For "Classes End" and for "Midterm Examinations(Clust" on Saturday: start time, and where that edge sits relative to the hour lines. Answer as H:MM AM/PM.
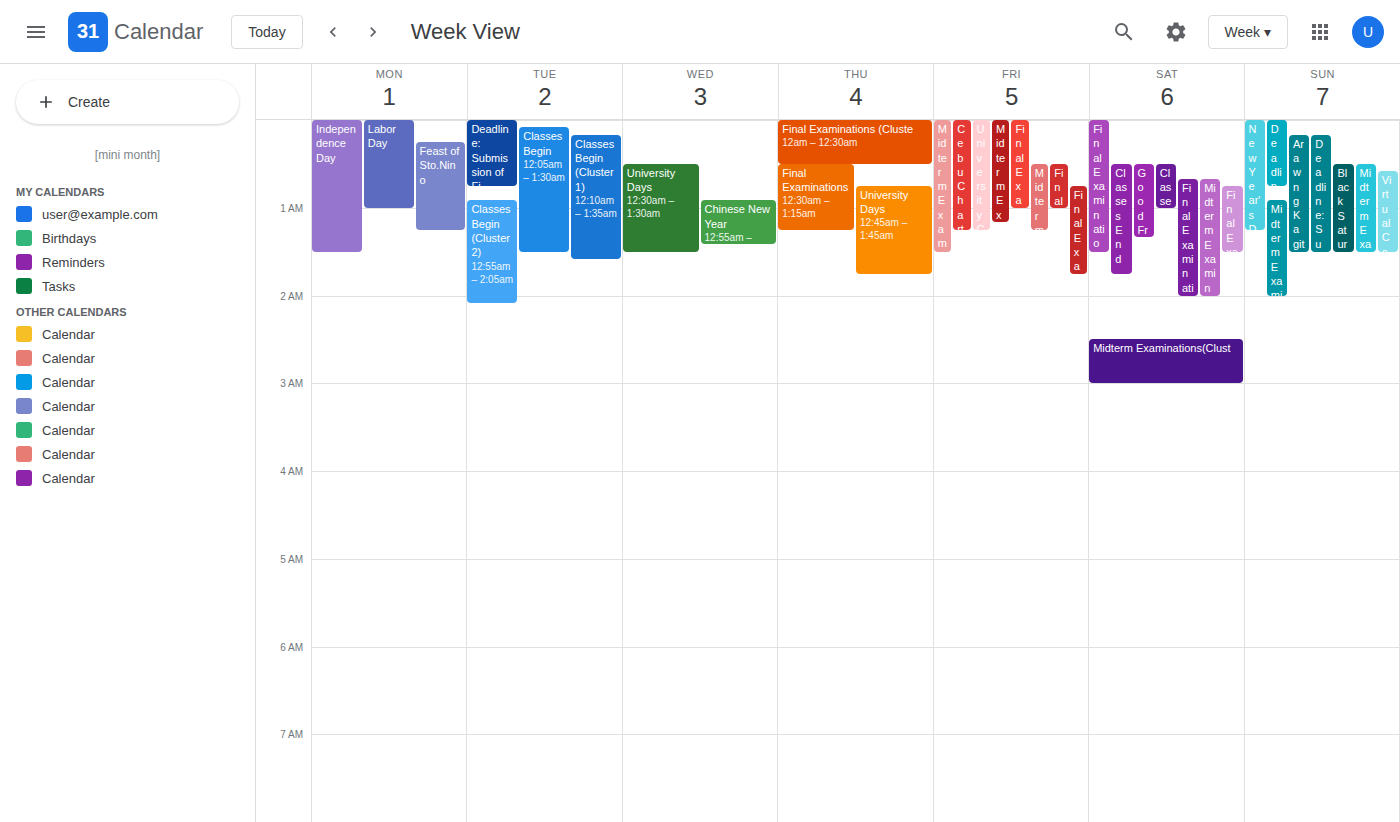
"Classes End": 12:30 AM, halfway between the 12 AM and 1 AM lines. "Midterm Examinations(Clust": 2:30 AM, halfway between the 2 AM and 3 AM lines.